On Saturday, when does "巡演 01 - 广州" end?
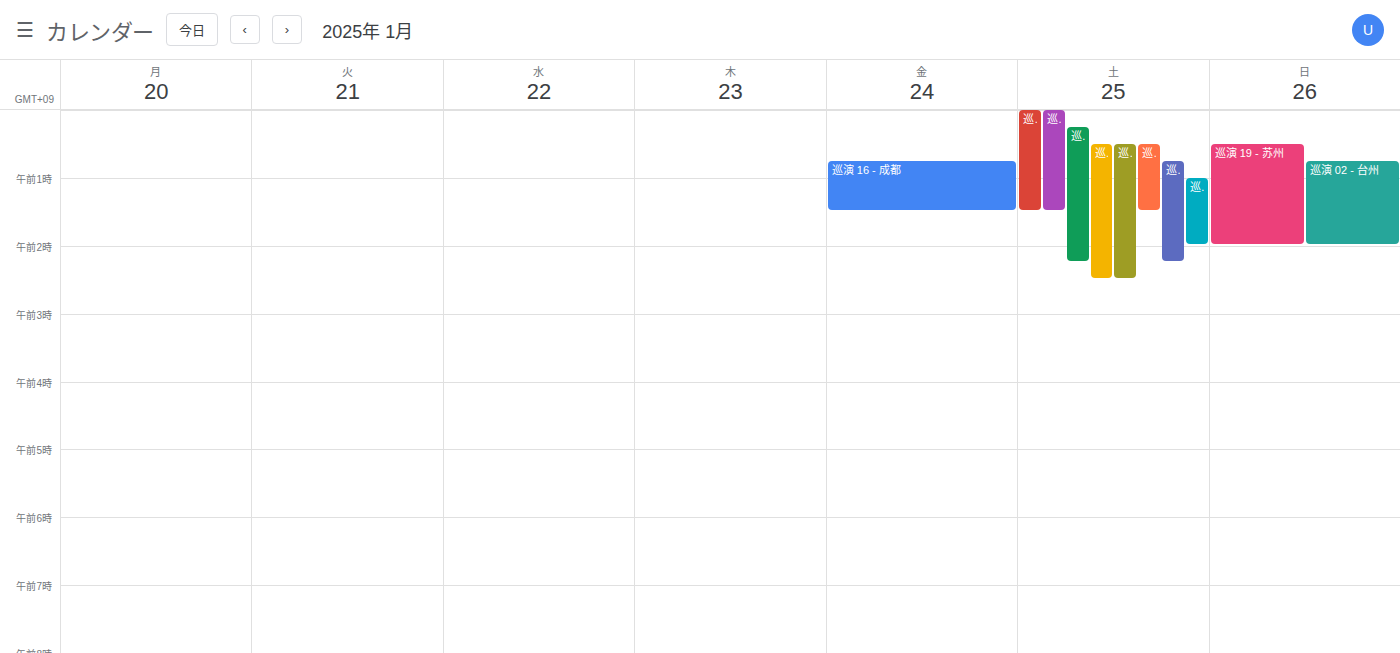
2:15 AM